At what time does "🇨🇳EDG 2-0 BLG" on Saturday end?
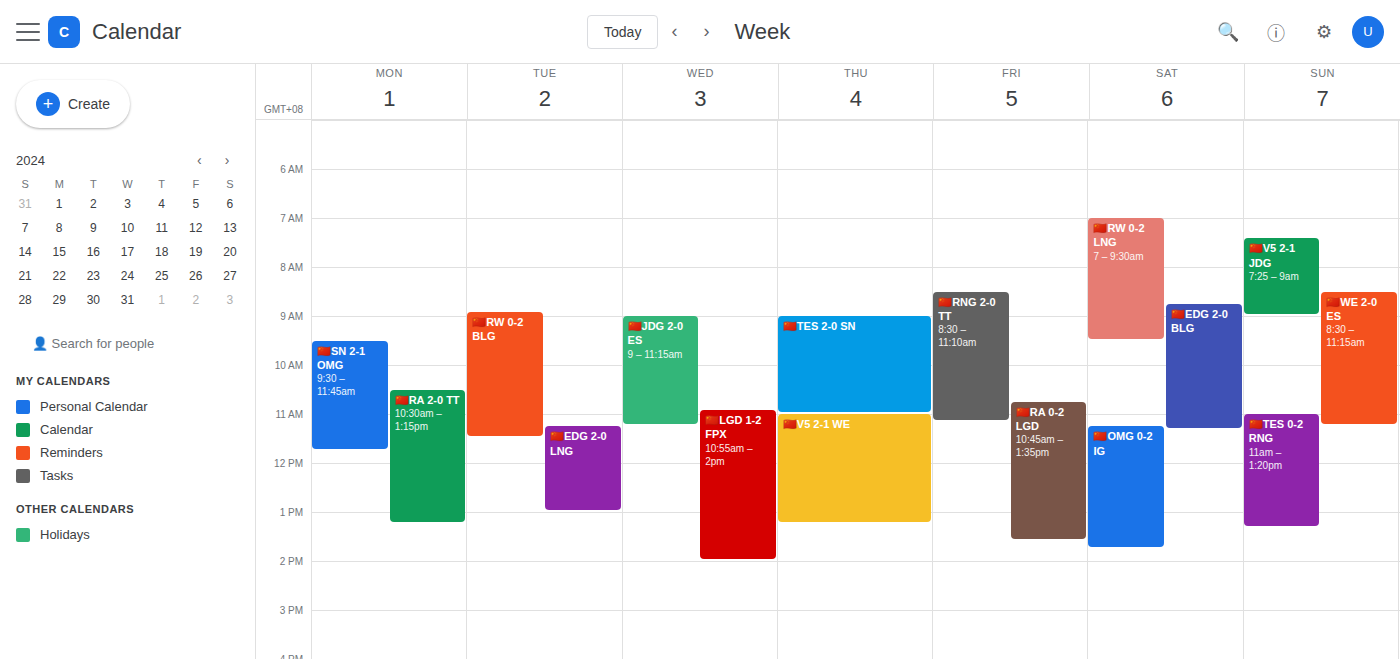
11:20 AM